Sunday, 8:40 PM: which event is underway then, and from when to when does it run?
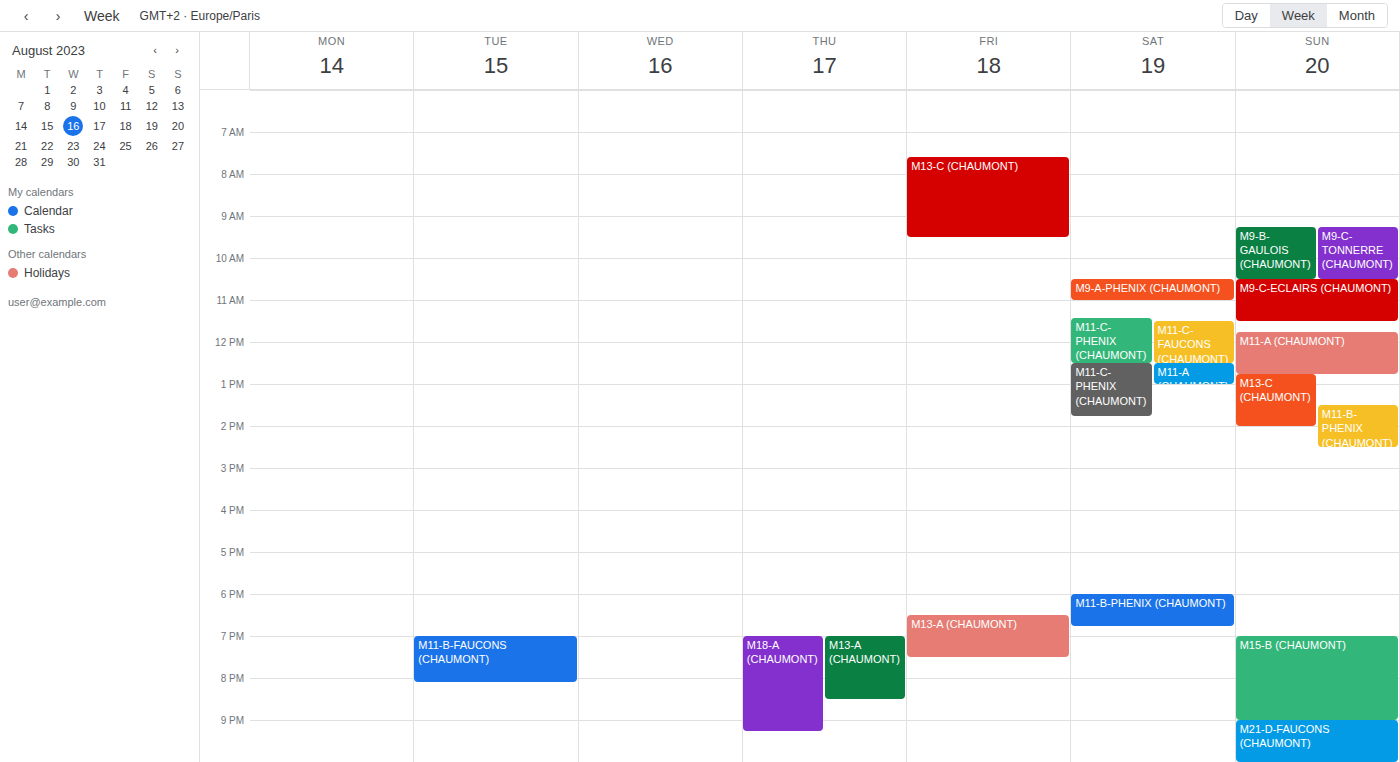
"M15-B (CHAUMONT)", 7:00 PM to 9:00 PM